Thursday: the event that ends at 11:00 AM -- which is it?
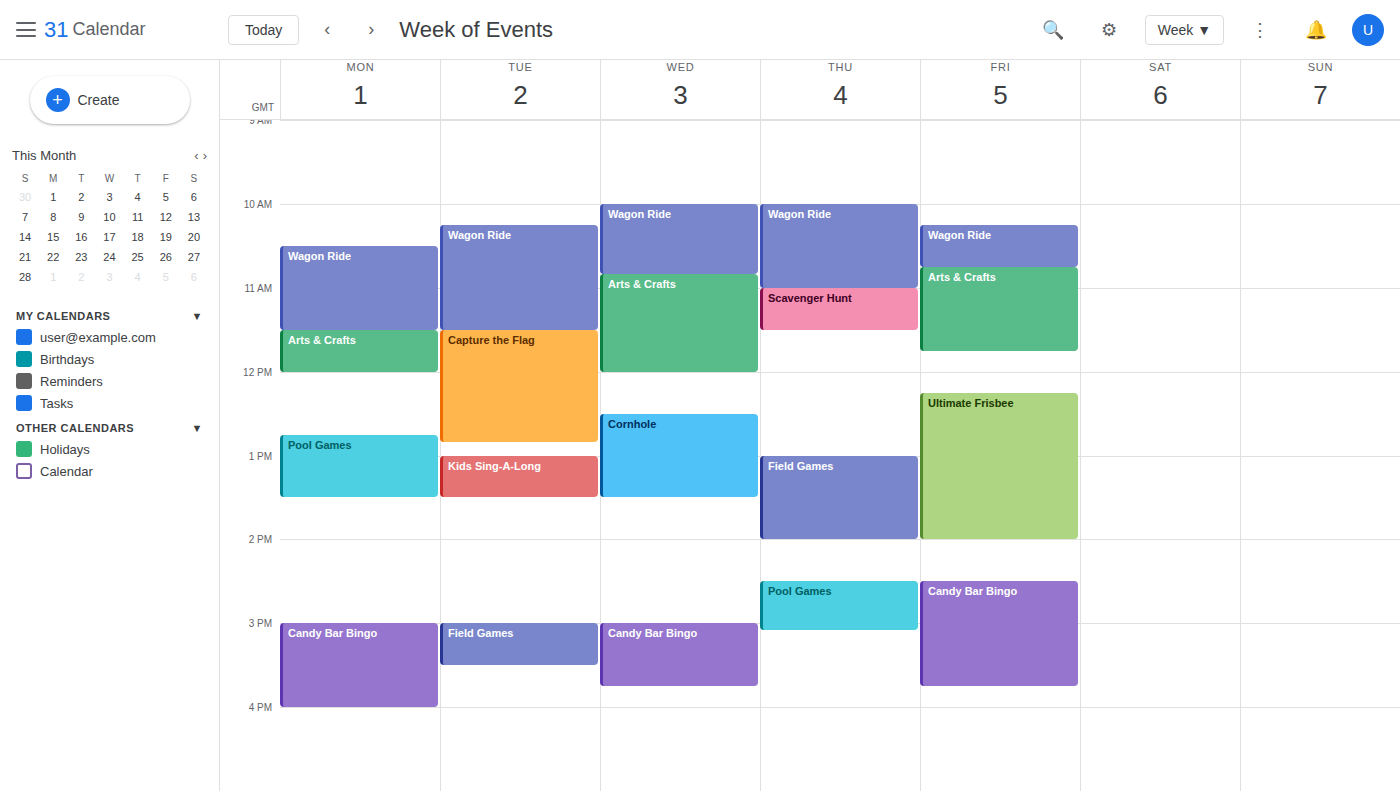
"Wagon Ride"